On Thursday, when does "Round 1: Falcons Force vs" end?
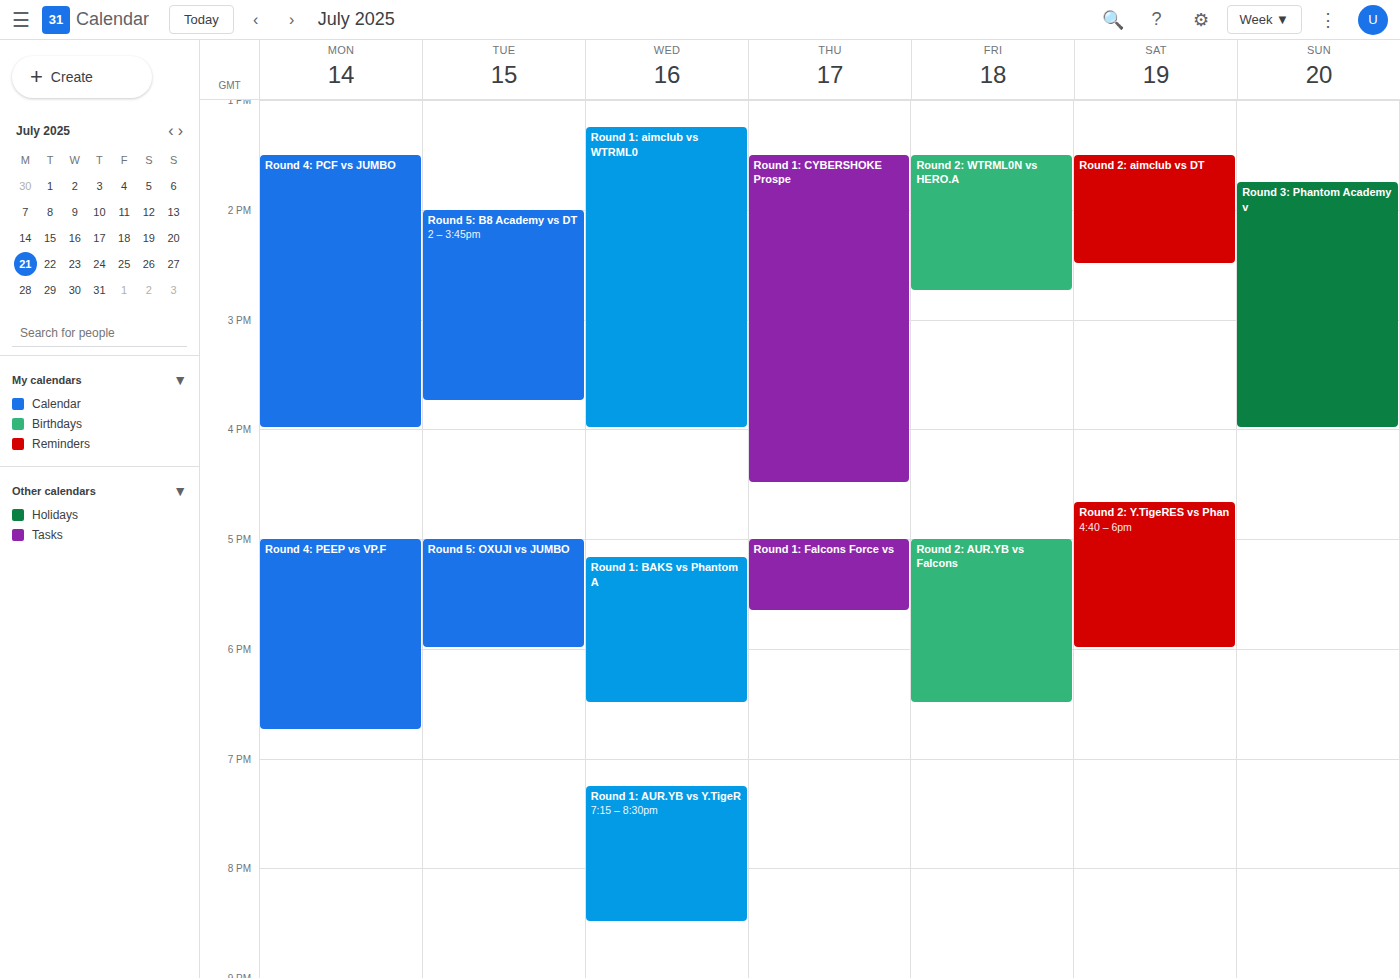
5:40 PM